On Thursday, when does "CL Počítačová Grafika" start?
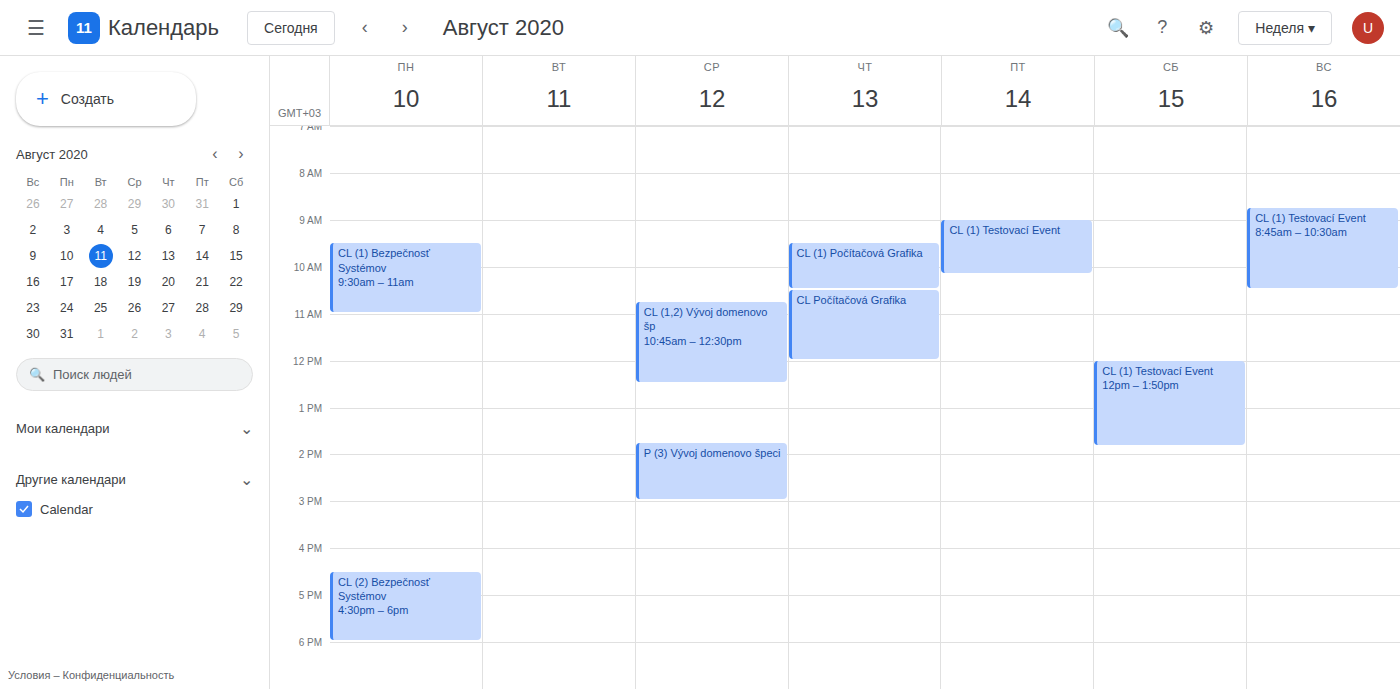
10:30 AM